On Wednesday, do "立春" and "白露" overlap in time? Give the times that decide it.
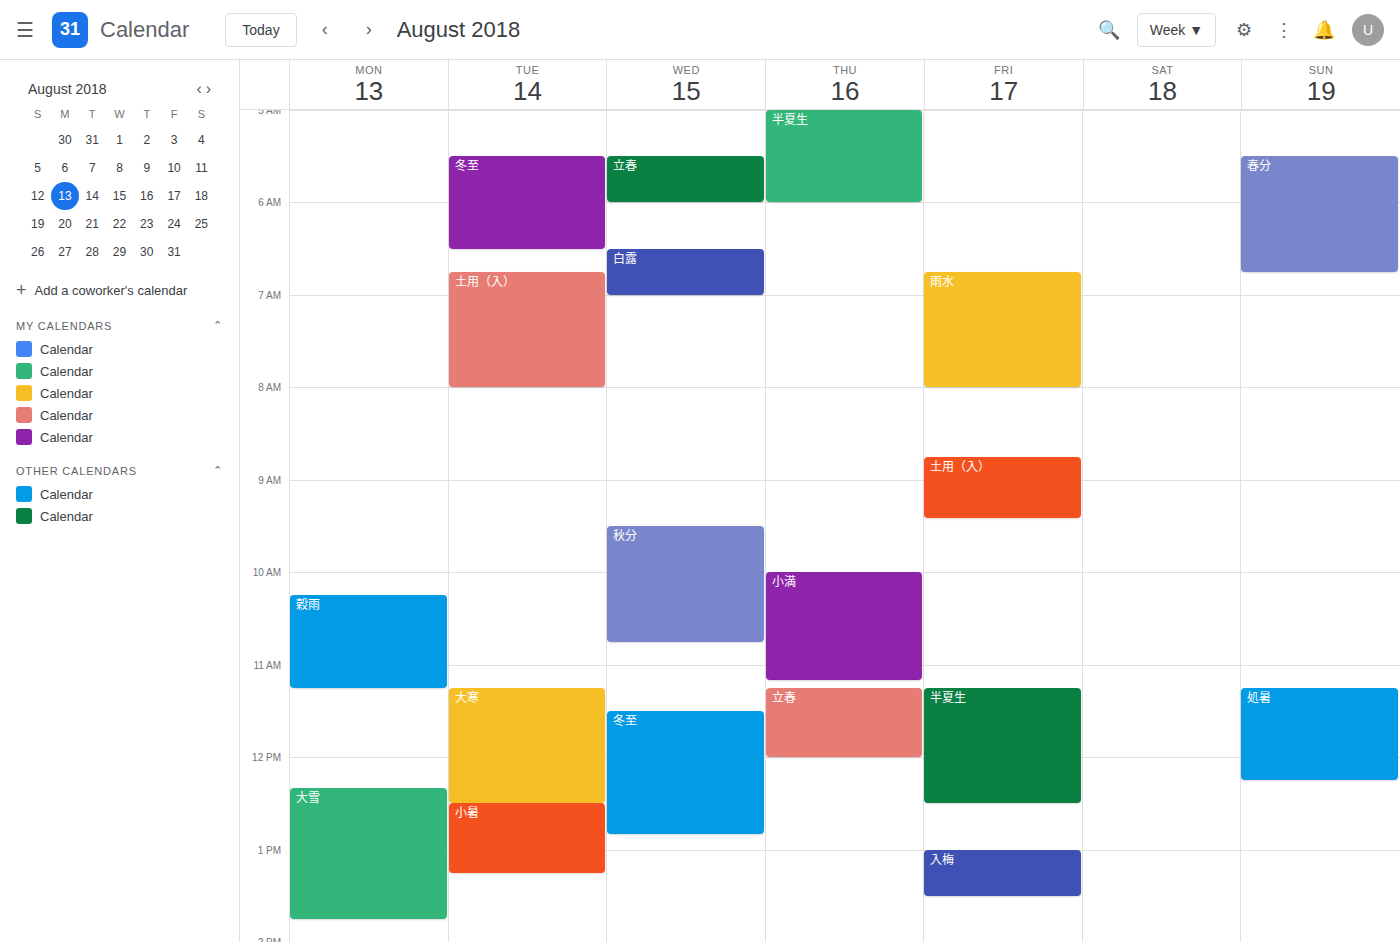
"立春" ends at 6:00 AM and "白露" starts at 6:30 AM -- no overlap.